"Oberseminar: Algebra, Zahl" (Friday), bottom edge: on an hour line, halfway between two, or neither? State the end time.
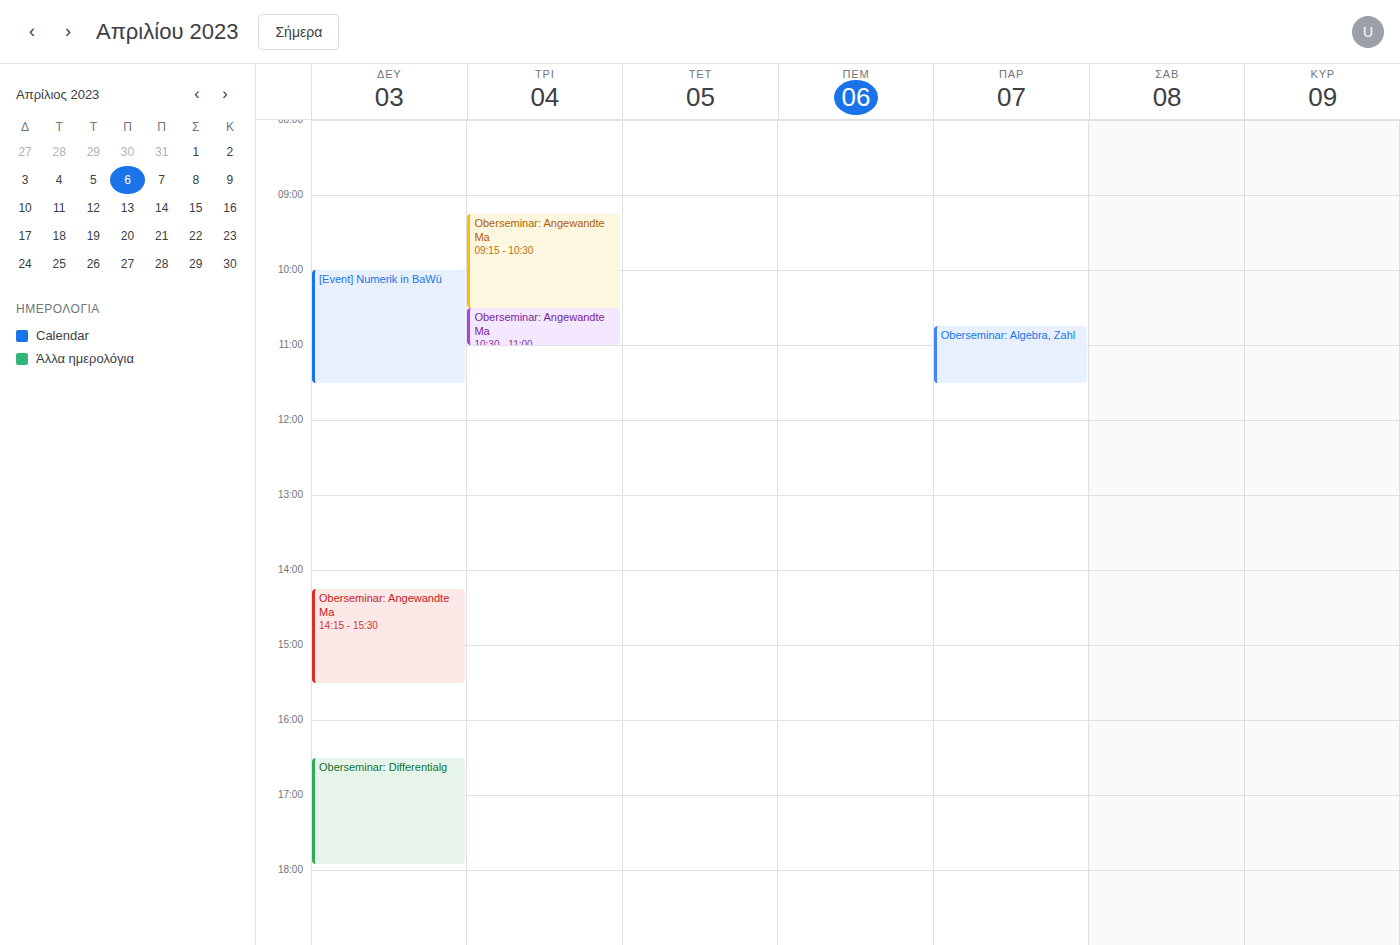
11:30 AM -- halfway between the 11 AM and 12 PM lines.